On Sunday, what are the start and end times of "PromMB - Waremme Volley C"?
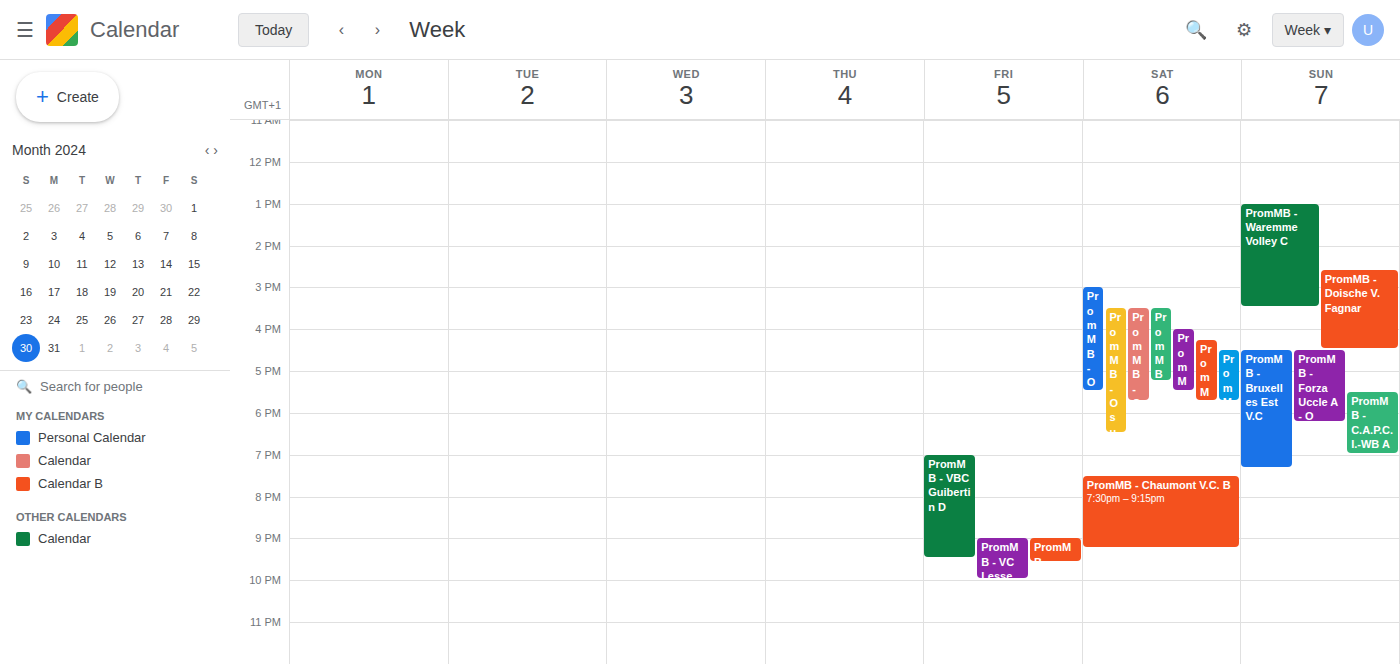
1:00 PM to 3:30 PM